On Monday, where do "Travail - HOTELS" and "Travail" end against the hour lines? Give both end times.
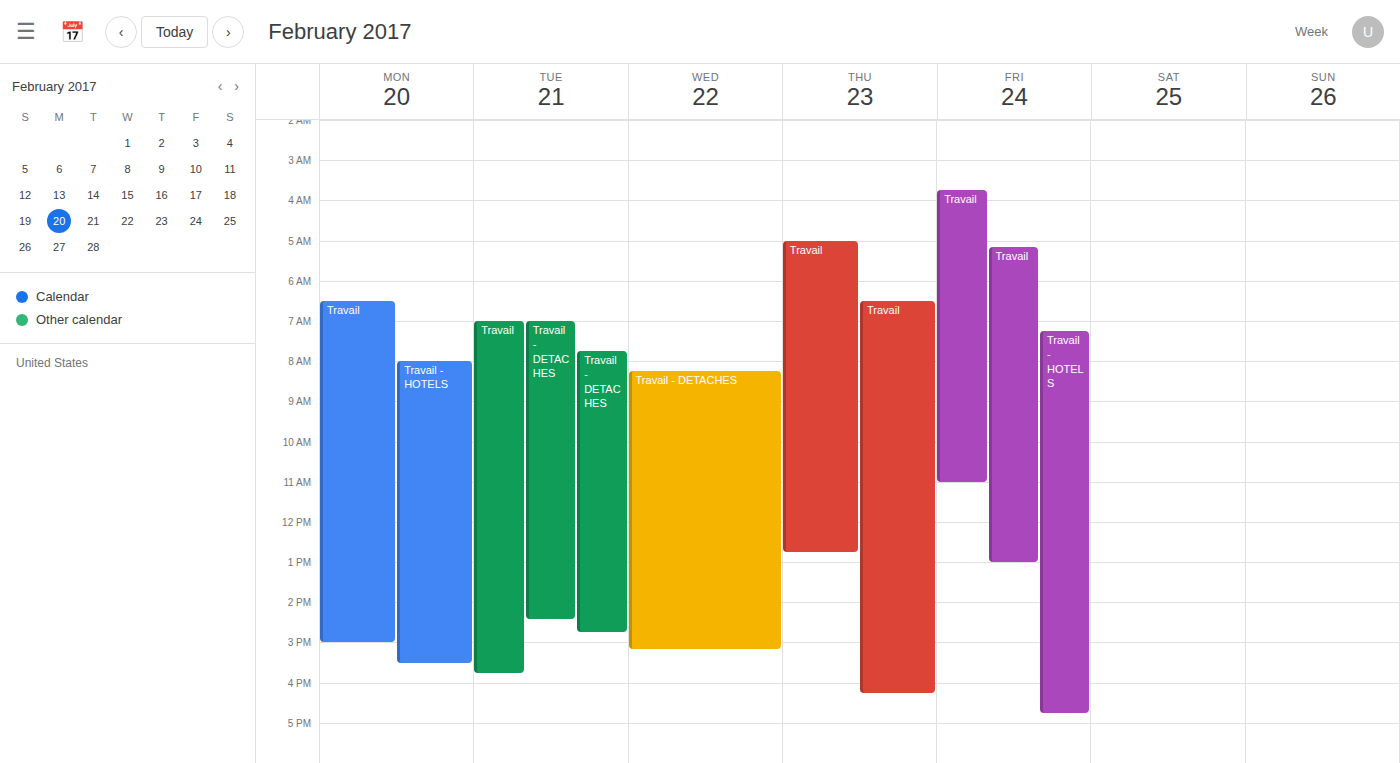
"Travail - HOTELS": 15:30, halfway between the 15:00 and 16:00 lines. "Travail": 15:00, exactly on the 15:00 line.